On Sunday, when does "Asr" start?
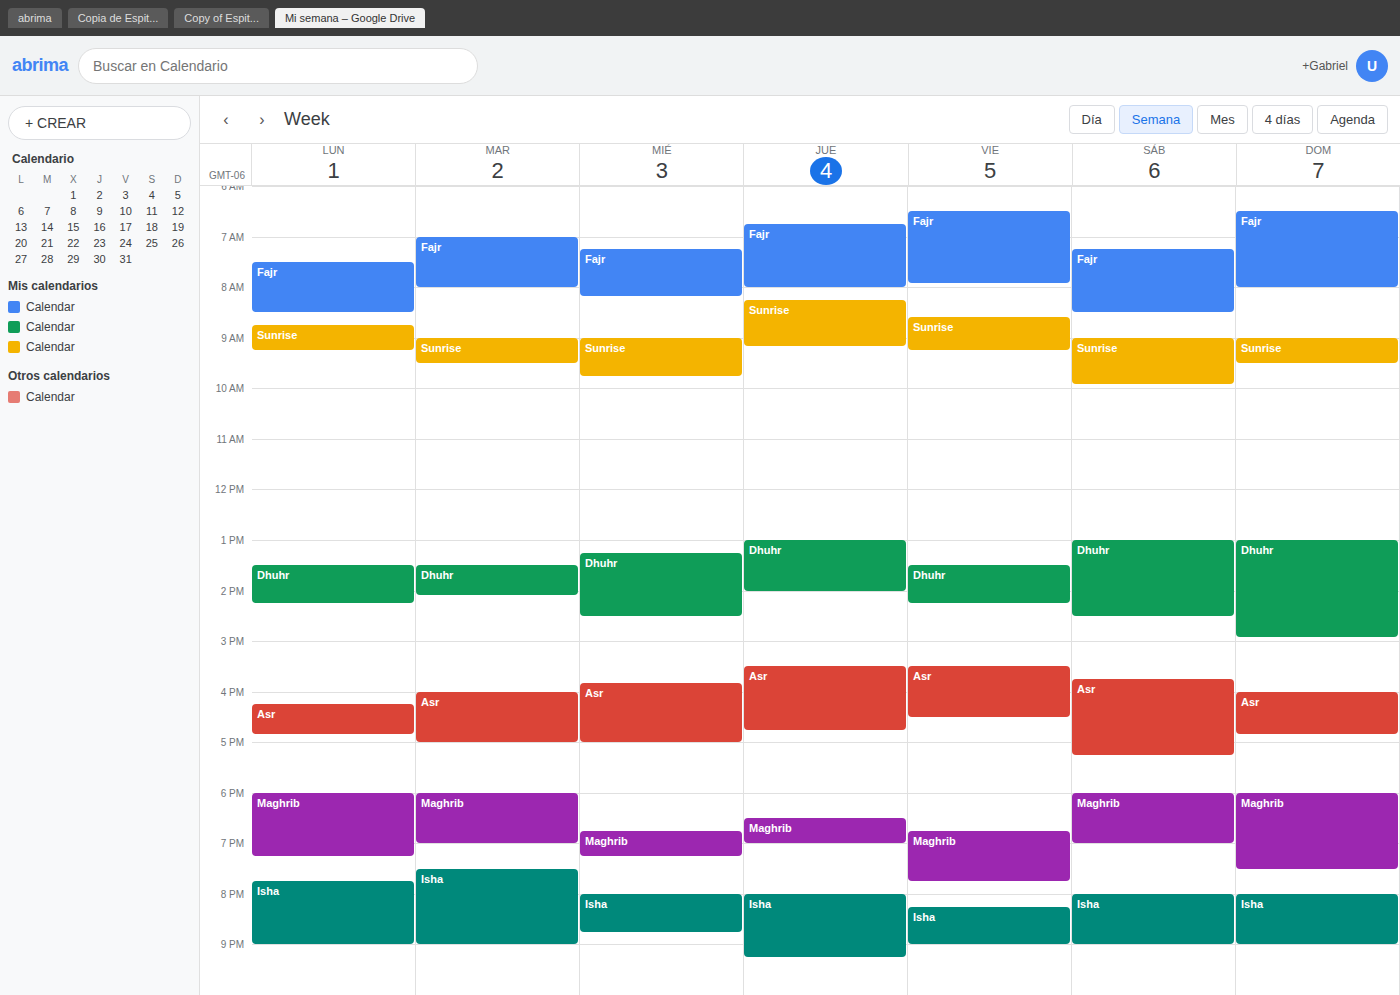
4:00 PM